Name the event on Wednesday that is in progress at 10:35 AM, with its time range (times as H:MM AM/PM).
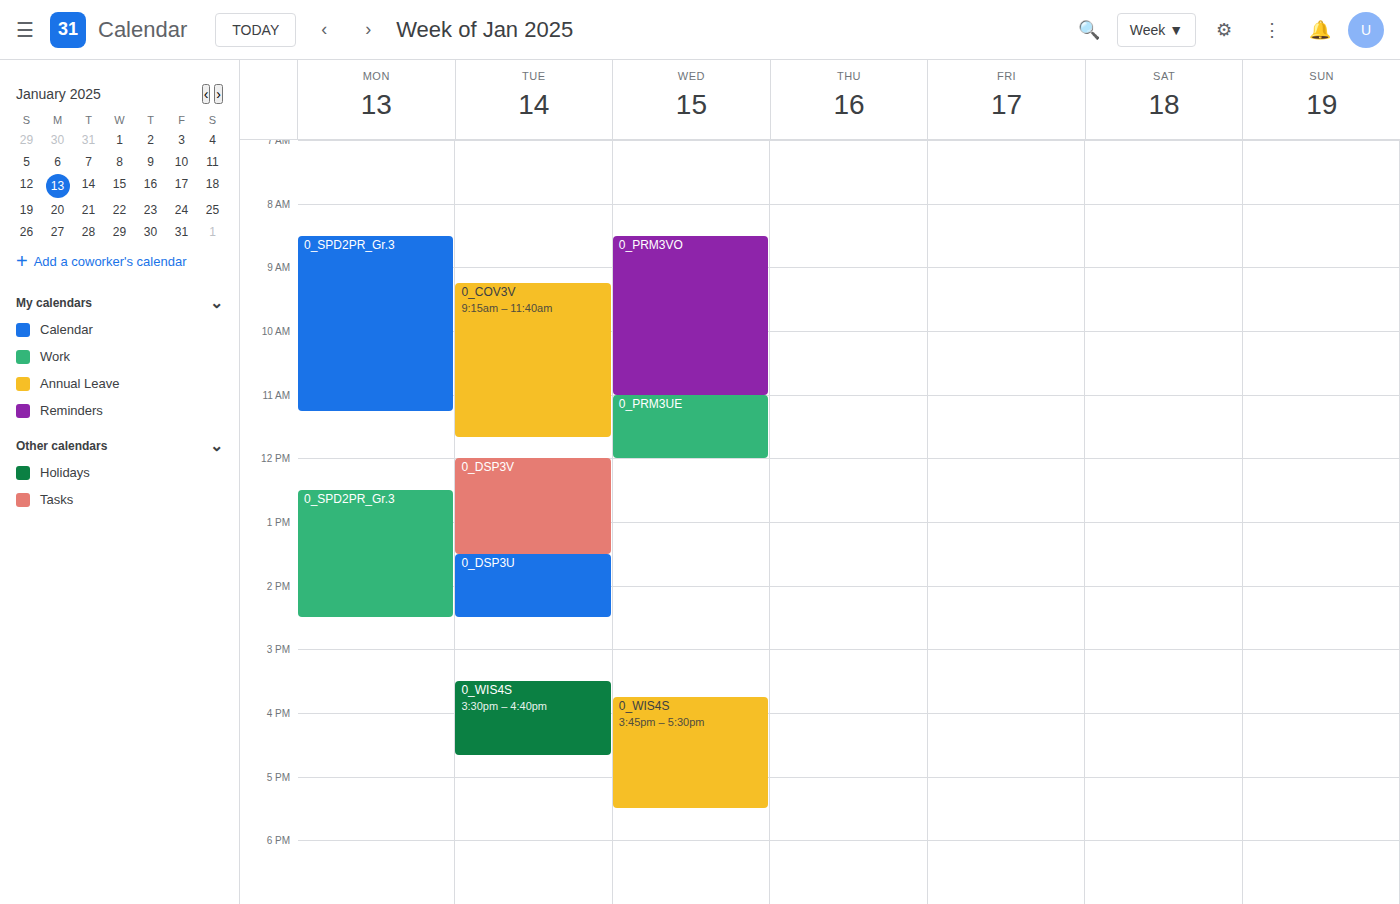
"0_PRM3VO", 8:30 AM to 11:00 AM